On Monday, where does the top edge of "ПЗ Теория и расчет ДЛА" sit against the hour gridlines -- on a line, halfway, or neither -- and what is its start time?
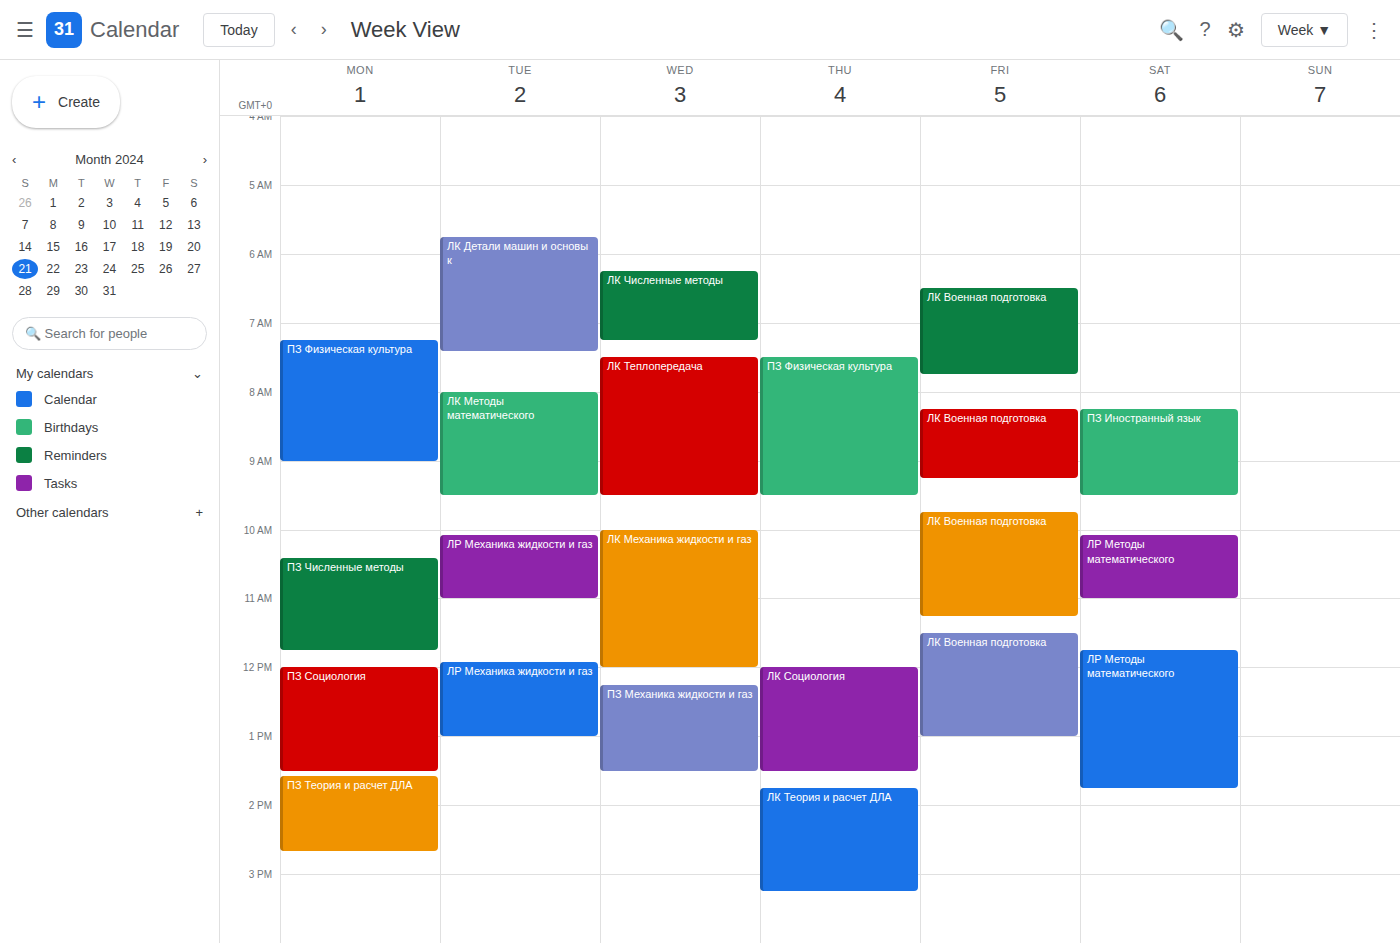
13:35 -- neither: 35 minutes below the 13:00 line and 25 minutes above the 14:00 line.